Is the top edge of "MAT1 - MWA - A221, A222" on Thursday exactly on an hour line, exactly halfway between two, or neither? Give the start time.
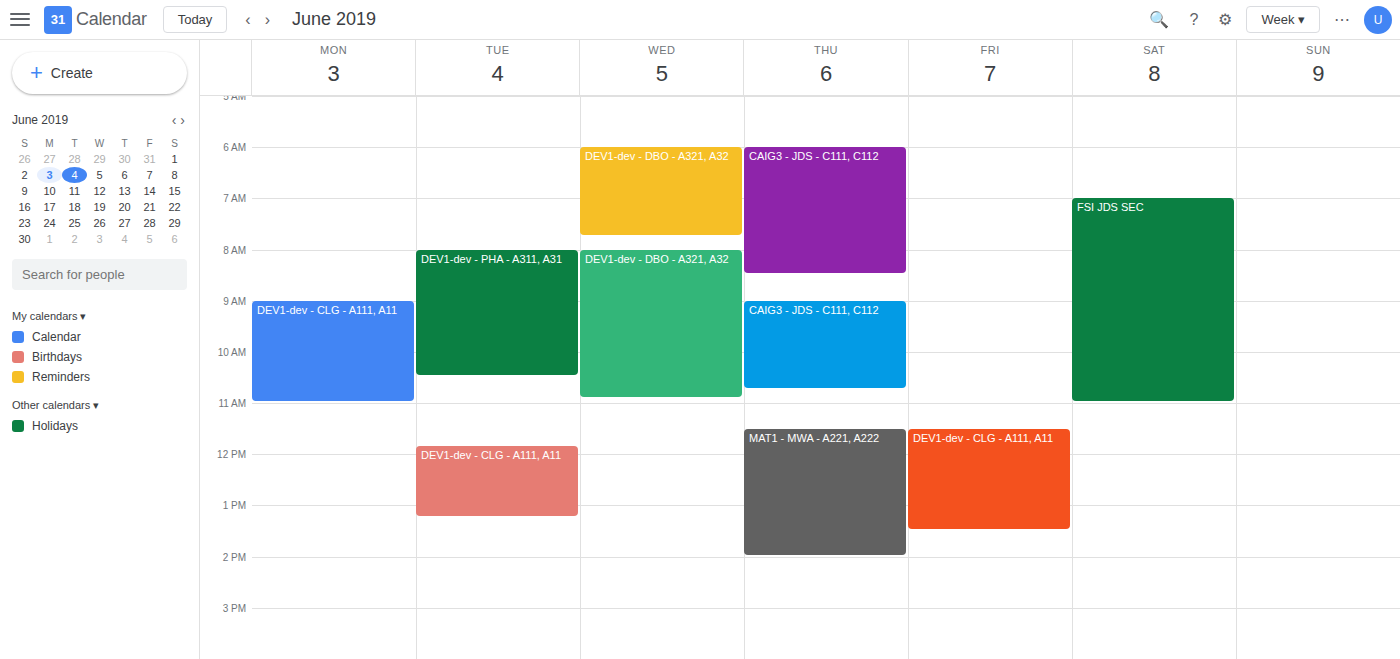
11:30 AM -- halfway between the 11 AM and 12 PM lines.